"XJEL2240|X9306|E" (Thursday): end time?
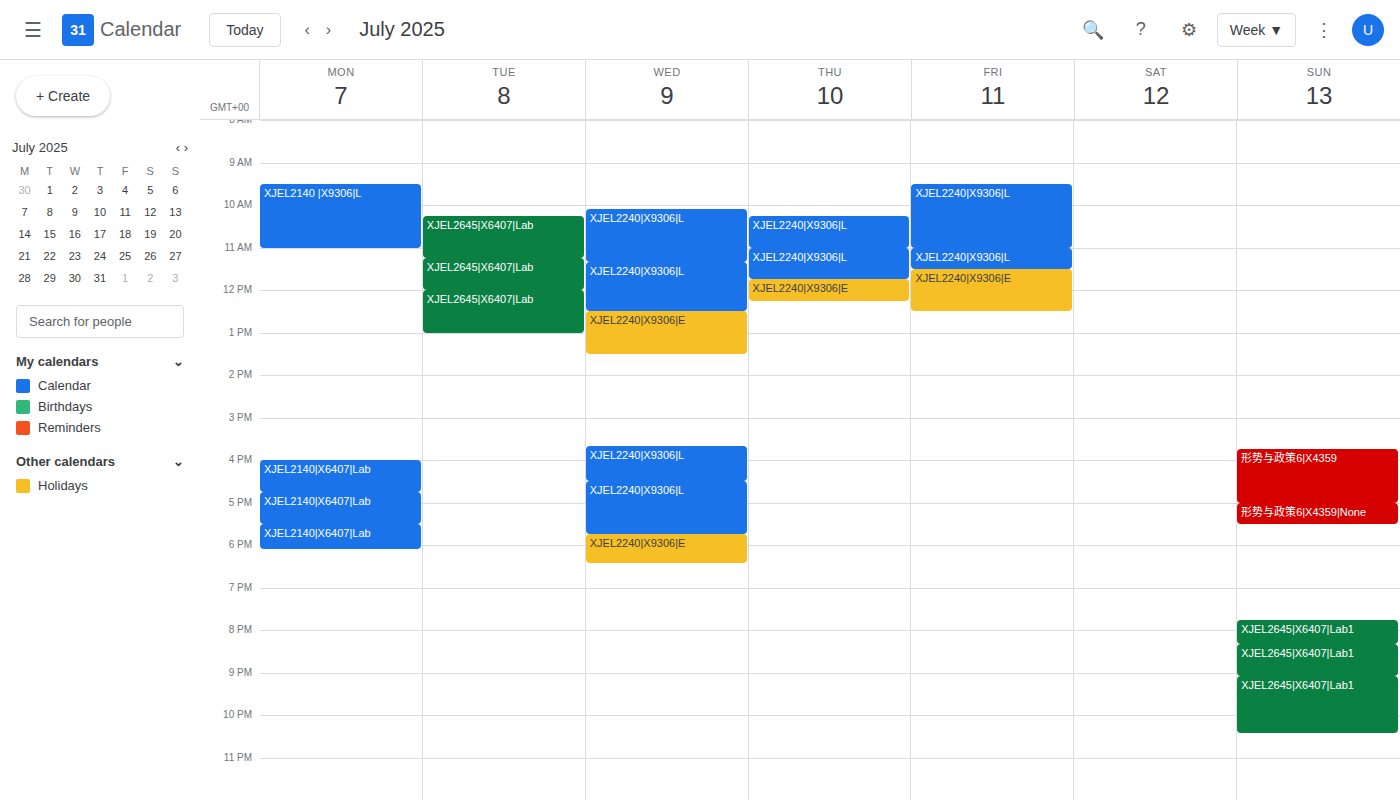
12:15 PM